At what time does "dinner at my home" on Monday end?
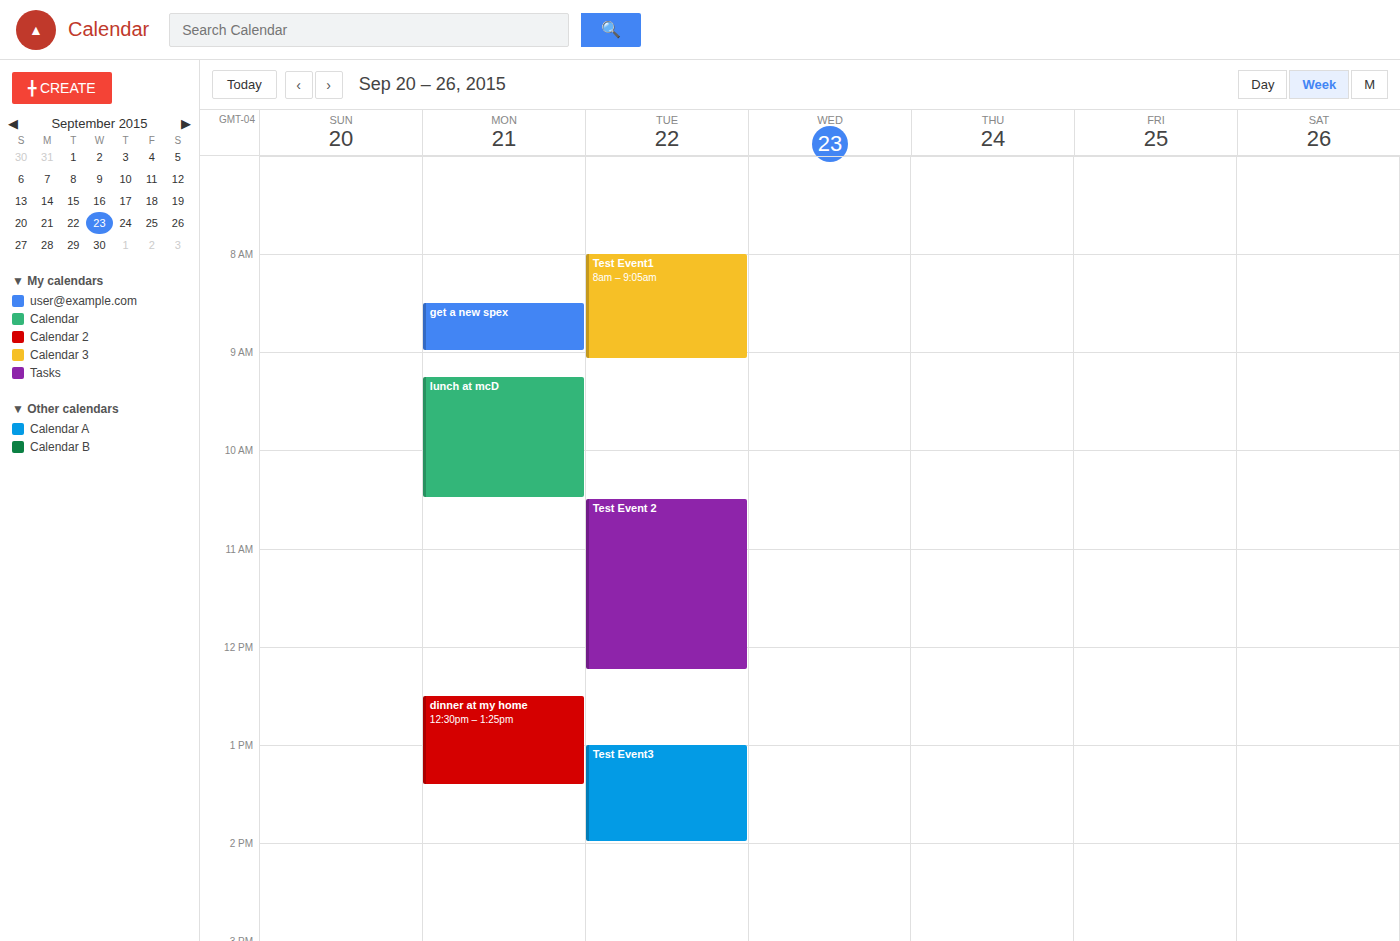
1:25 PM